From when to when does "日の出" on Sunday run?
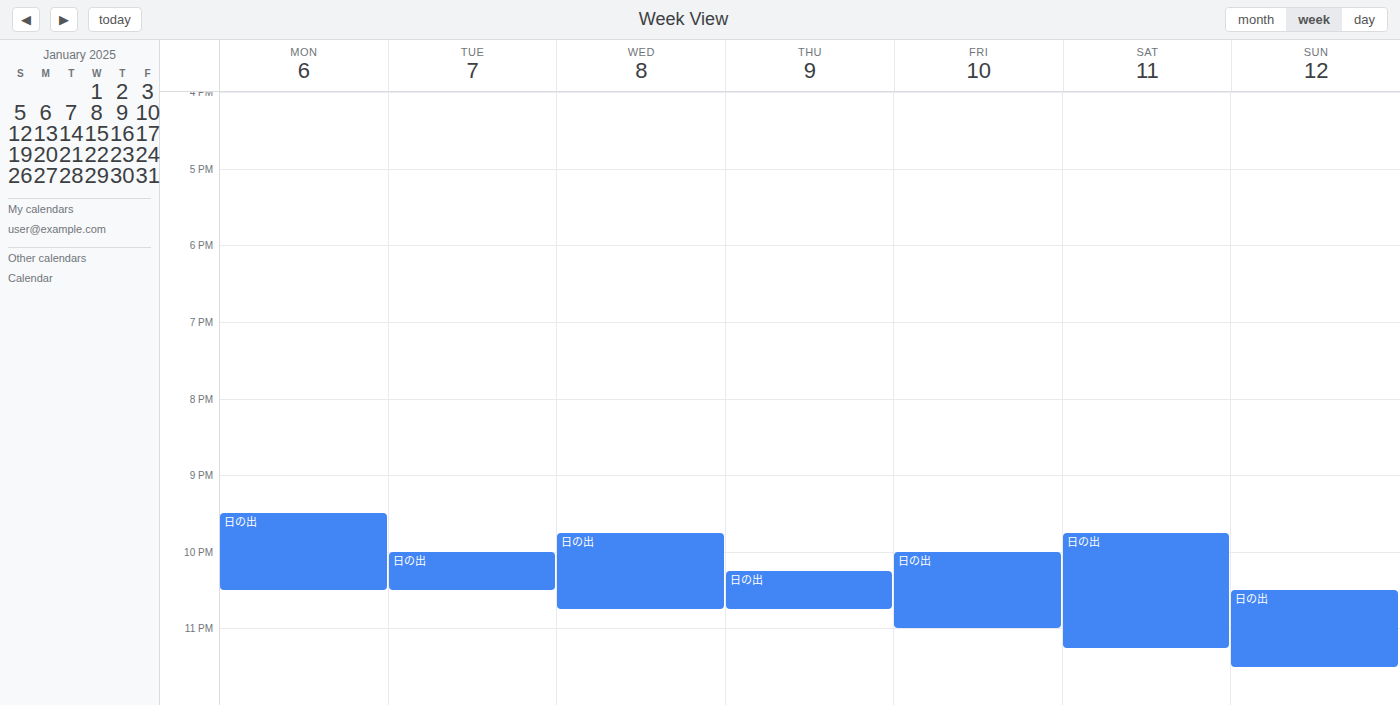
22:30 to 23:30